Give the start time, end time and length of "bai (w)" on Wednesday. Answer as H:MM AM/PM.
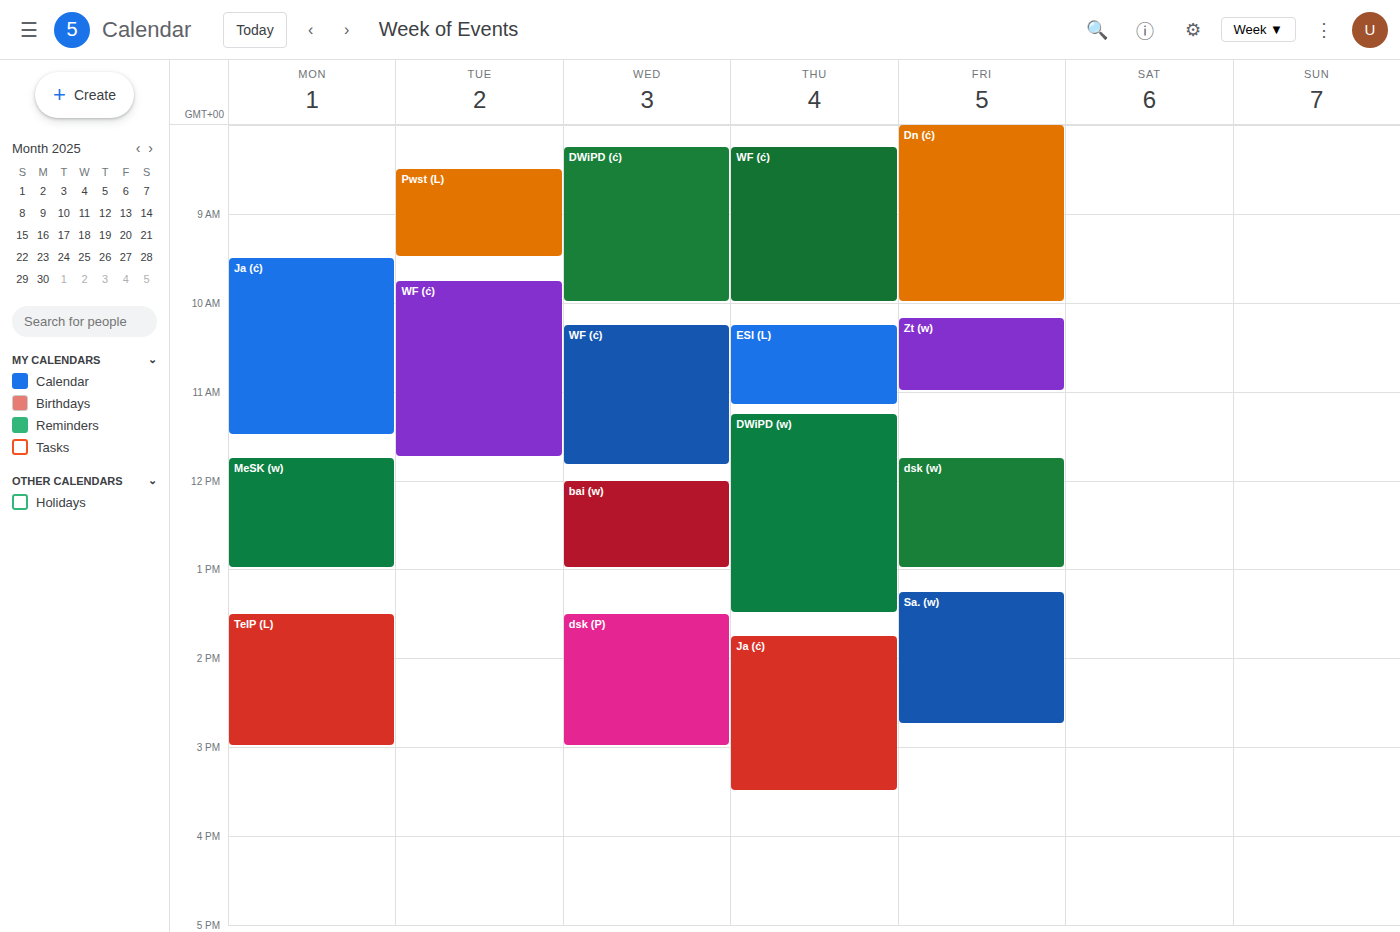
12:00 PM to 1:00 PM, 1 hour